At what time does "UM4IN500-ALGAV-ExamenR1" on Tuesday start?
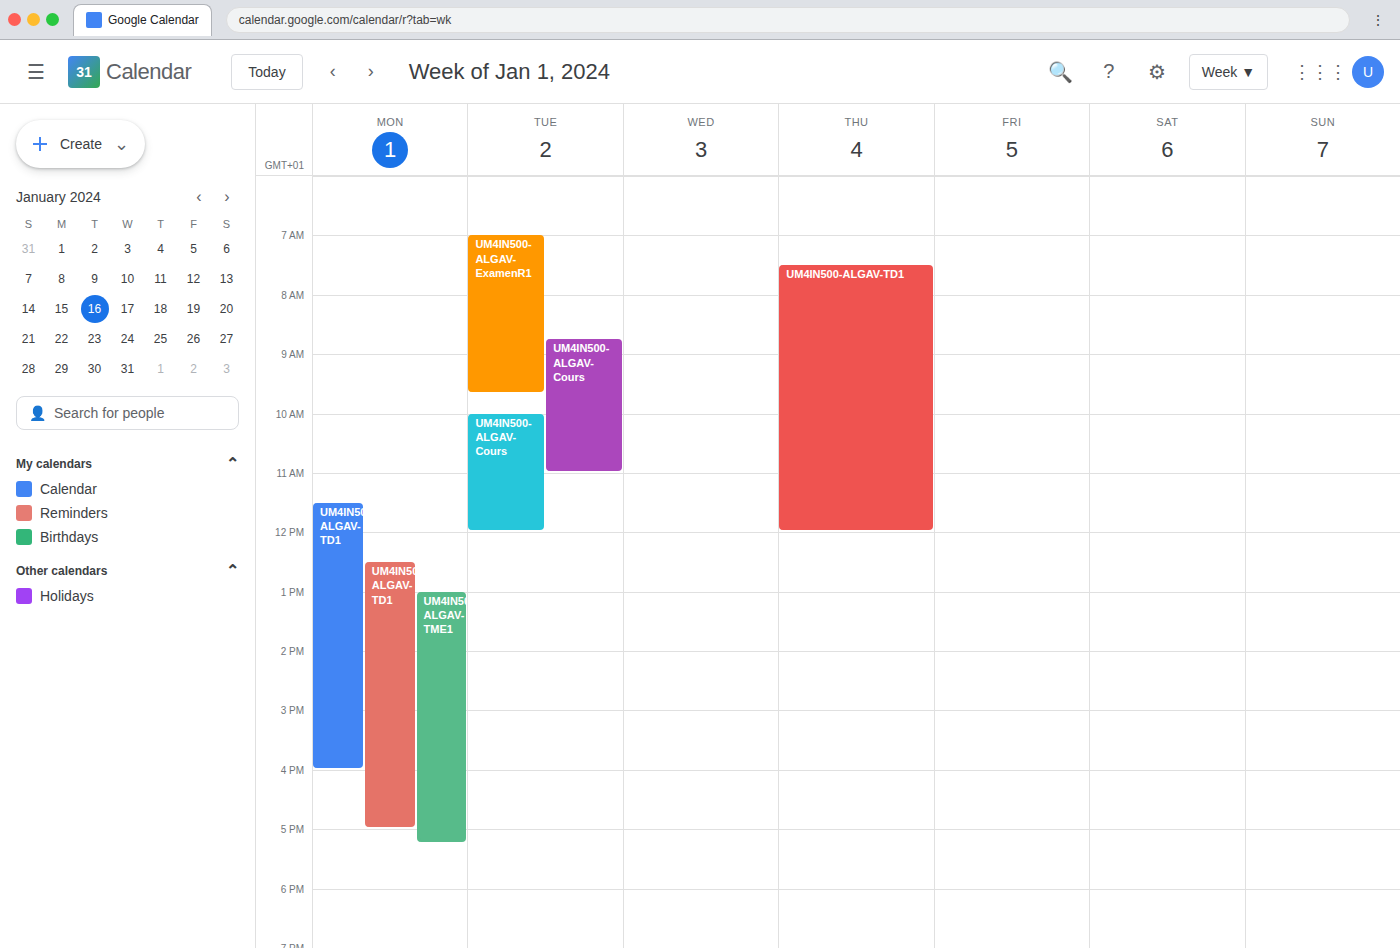
7:00 AM